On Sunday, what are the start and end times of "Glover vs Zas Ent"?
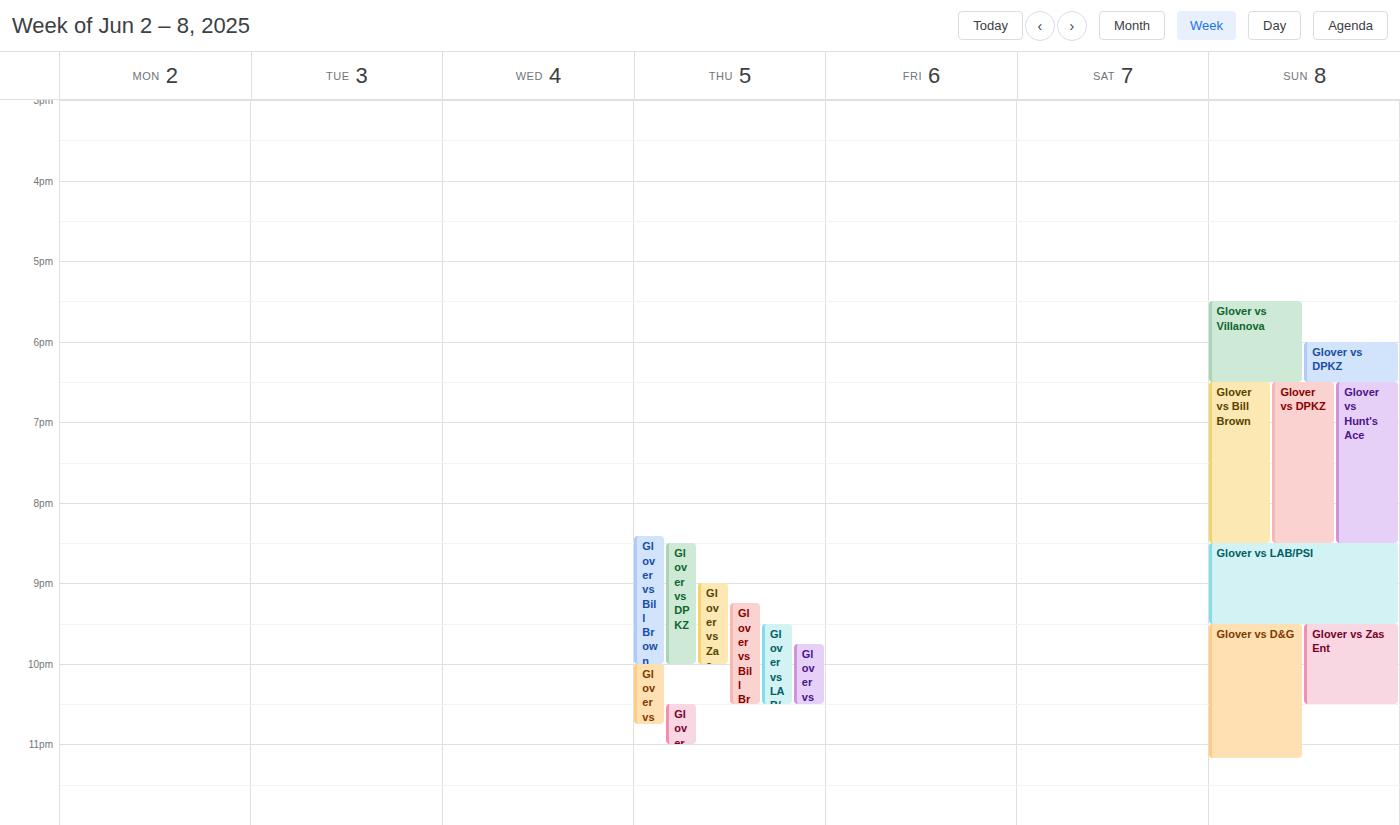
9:30 PM to 10:30 PM